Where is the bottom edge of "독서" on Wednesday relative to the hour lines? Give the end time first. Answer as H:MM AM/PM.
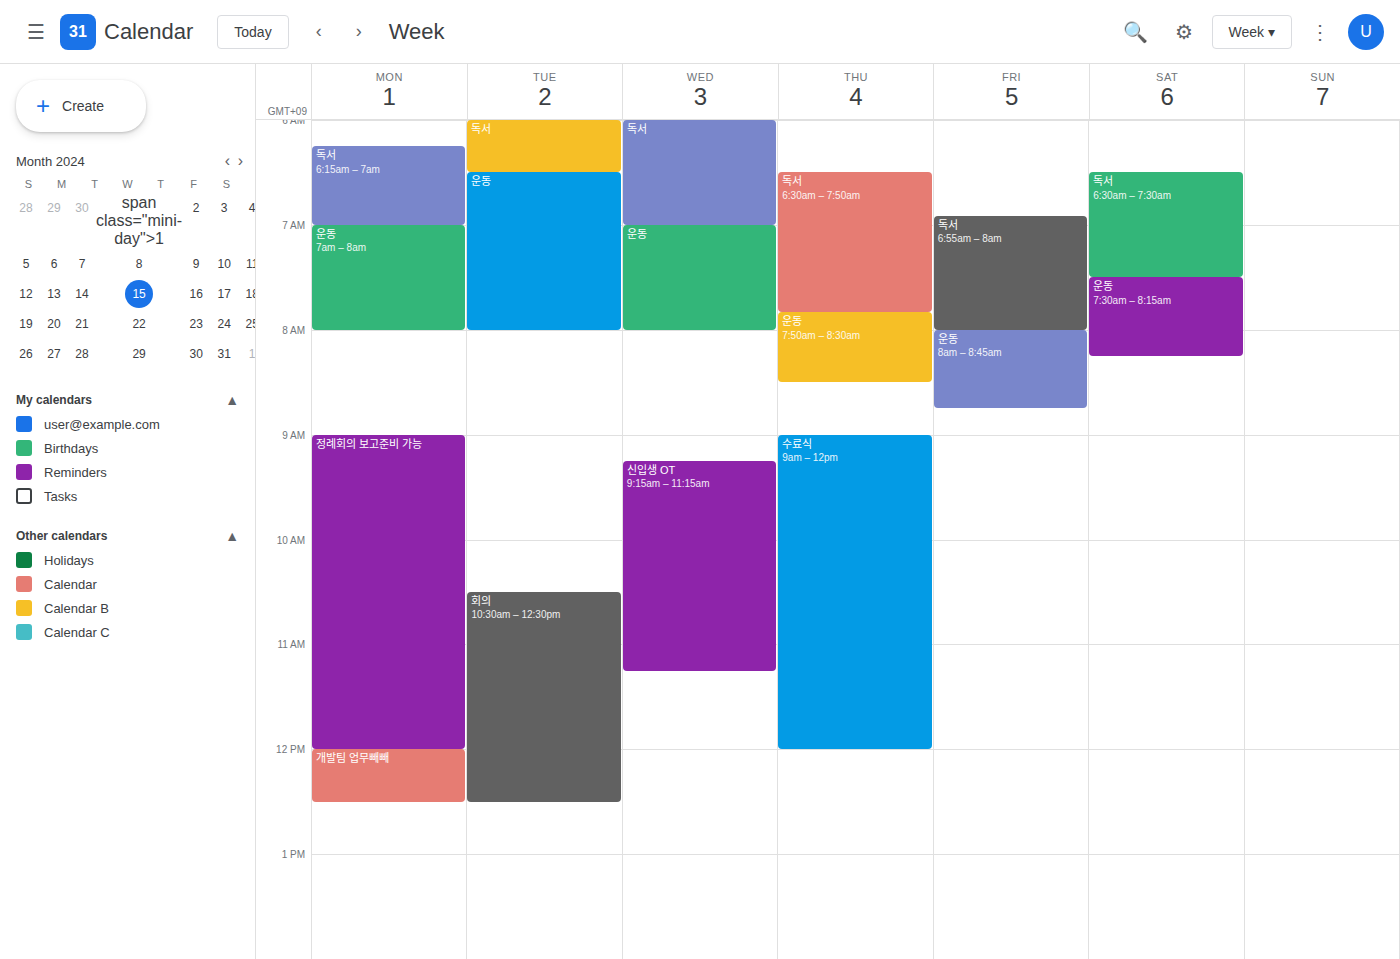
7:00 AM -- exactly on the 7 AM line.